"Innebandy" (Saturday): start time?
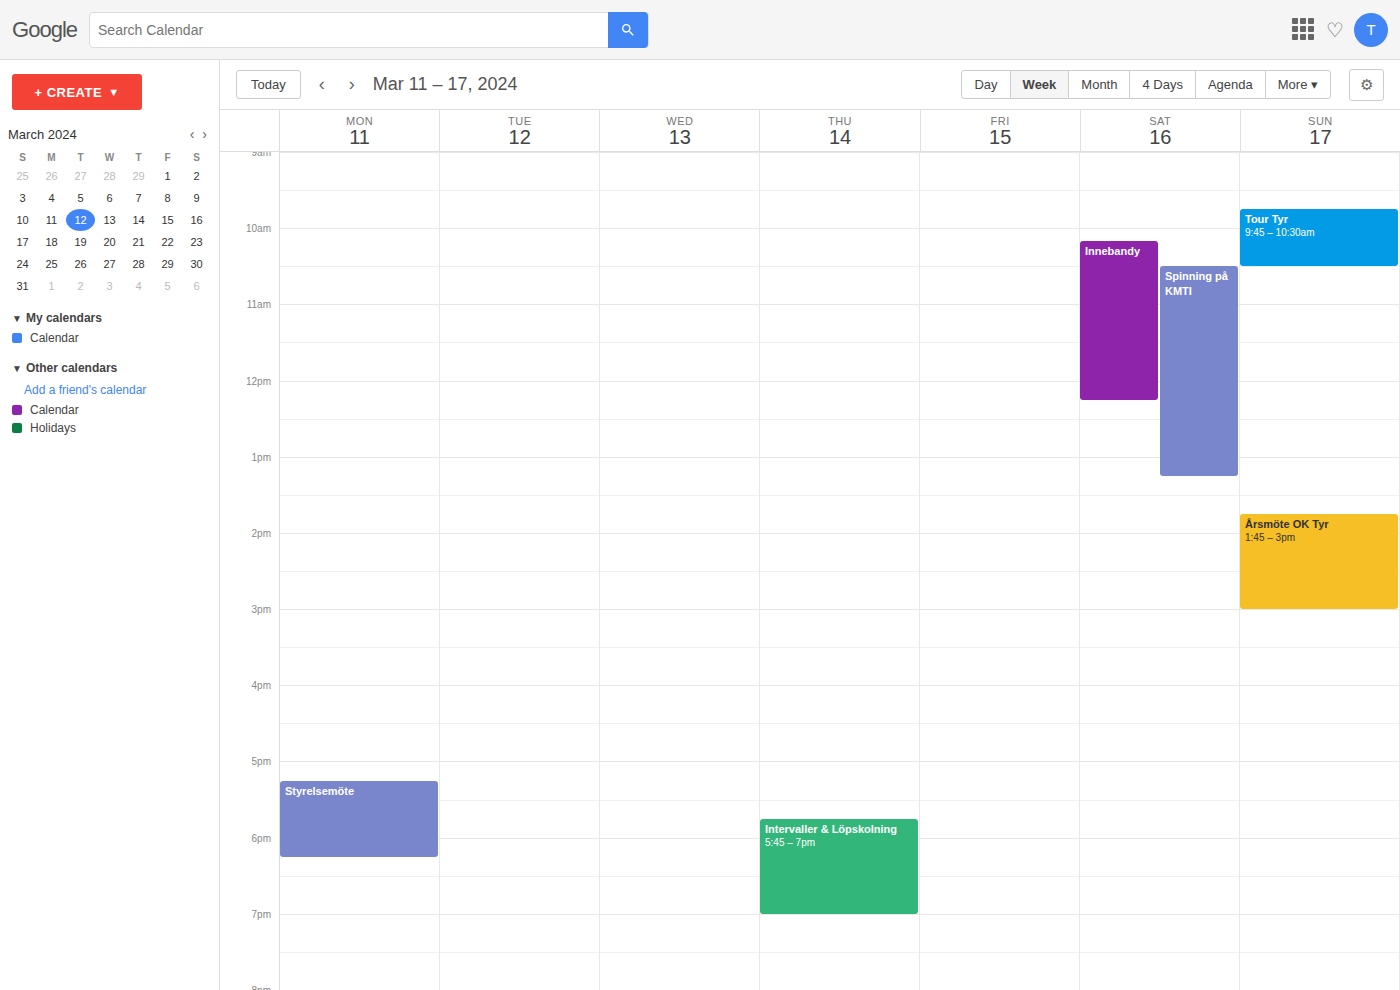
10:10 AM